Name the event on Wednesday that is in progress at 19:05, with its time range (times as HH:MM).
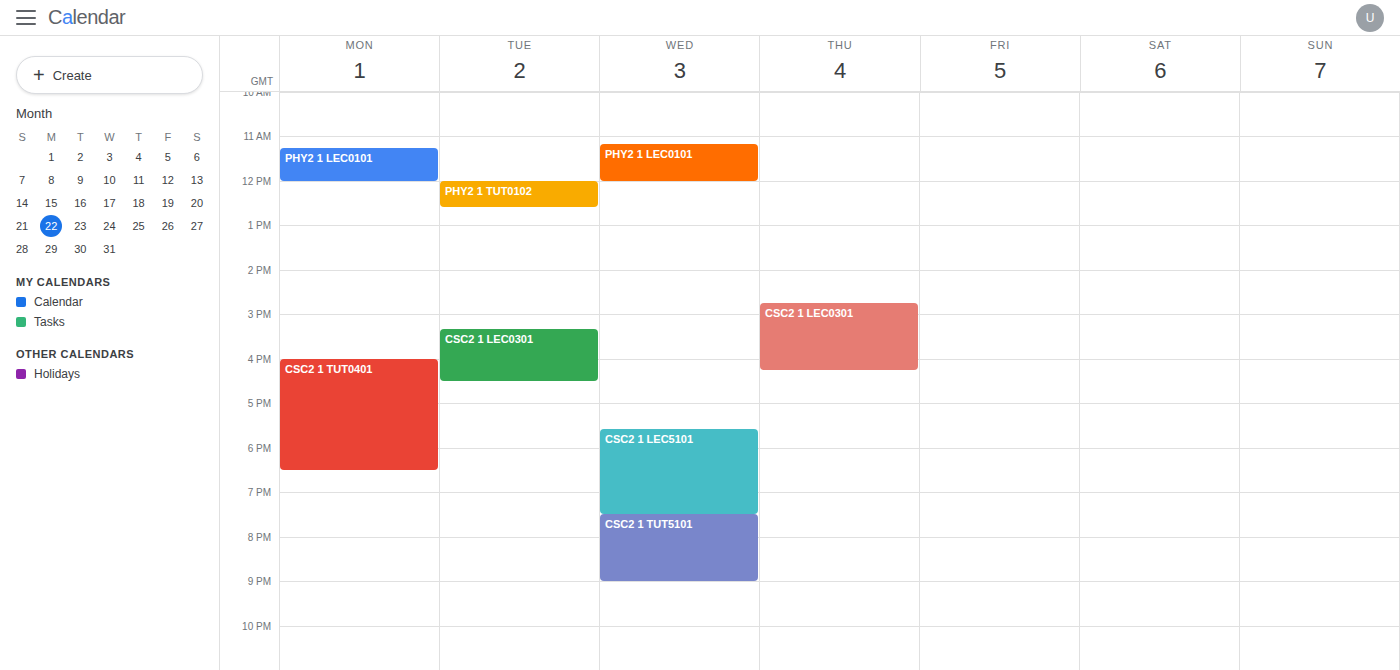
"CSC2 1 LEC5101", 17:35 to 19:30